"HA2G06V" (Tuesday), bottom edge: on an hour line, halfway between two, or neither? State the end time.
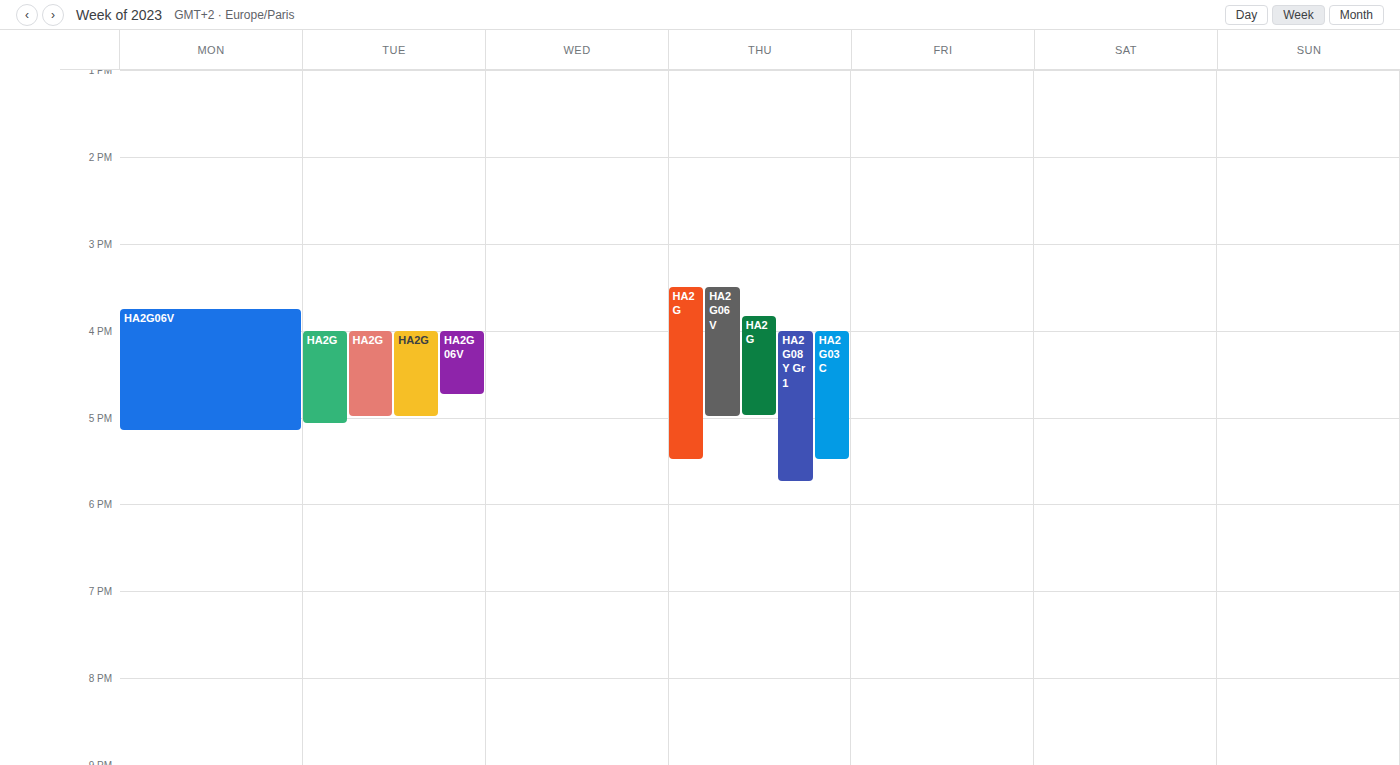
4:45 PM -- neither: three quarters of the way from the 4 PM line to the 5 PM line.